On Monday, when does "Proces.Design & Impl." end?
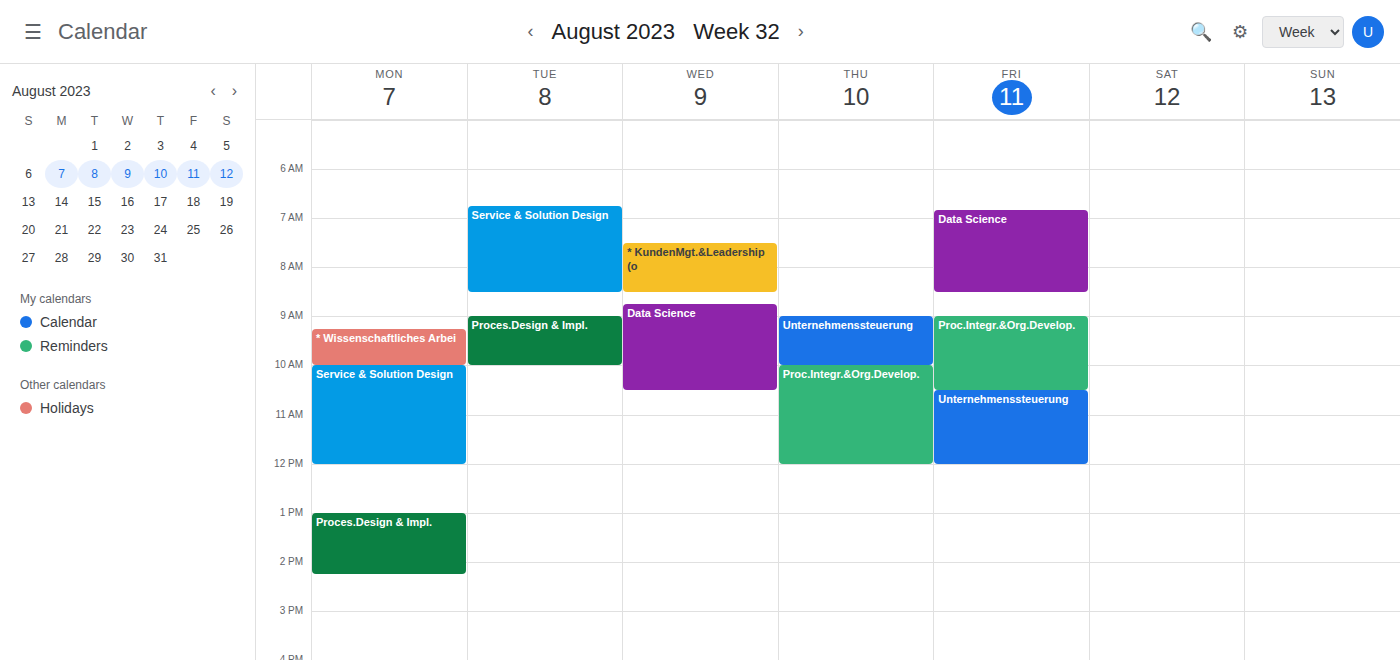
2:15 PM